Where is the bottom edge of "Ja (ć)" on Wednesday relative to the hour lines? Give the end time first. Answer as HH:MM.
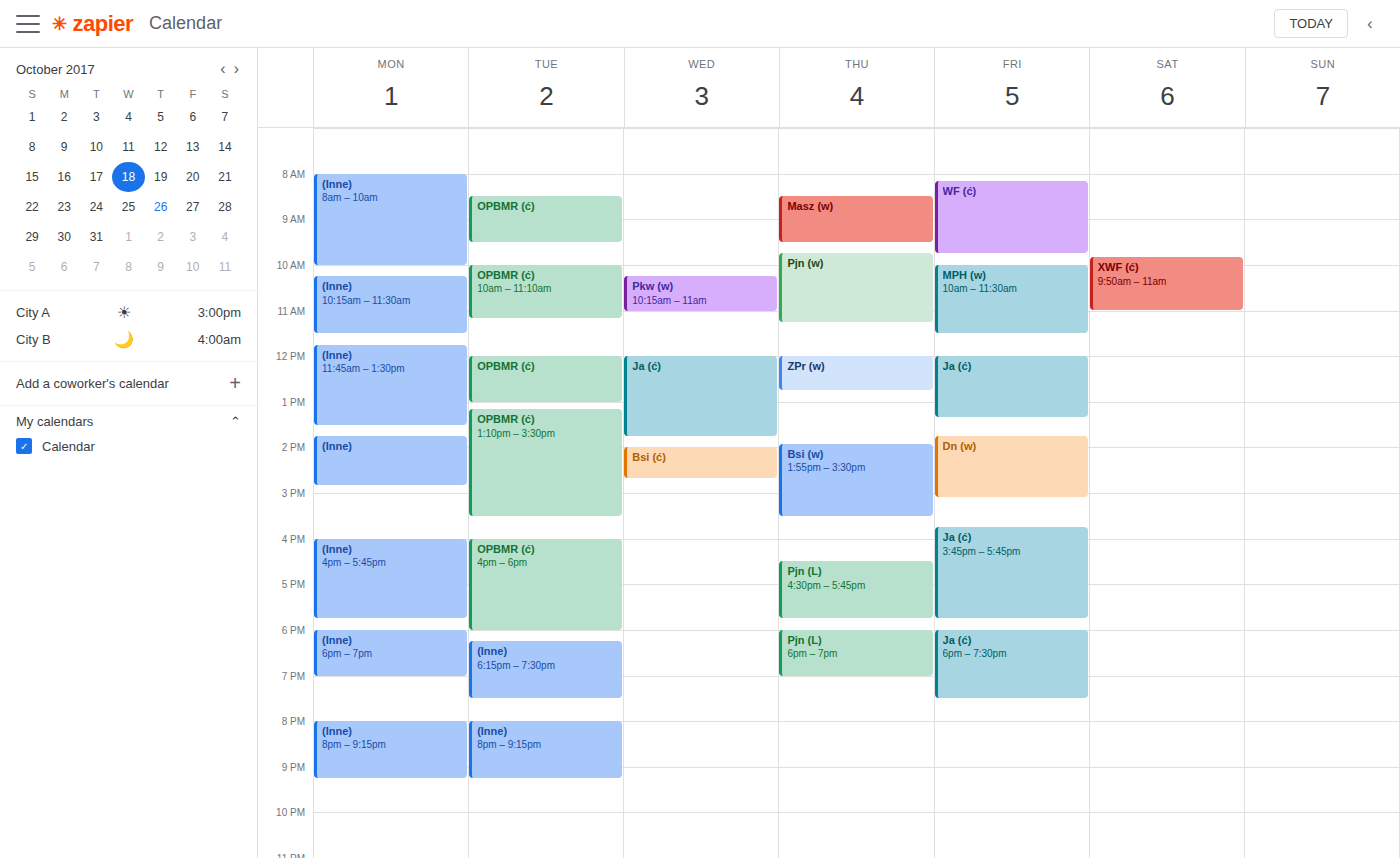
13:45 -- neither: three quarters of the way from the 13:00 line to the 14:00 line.